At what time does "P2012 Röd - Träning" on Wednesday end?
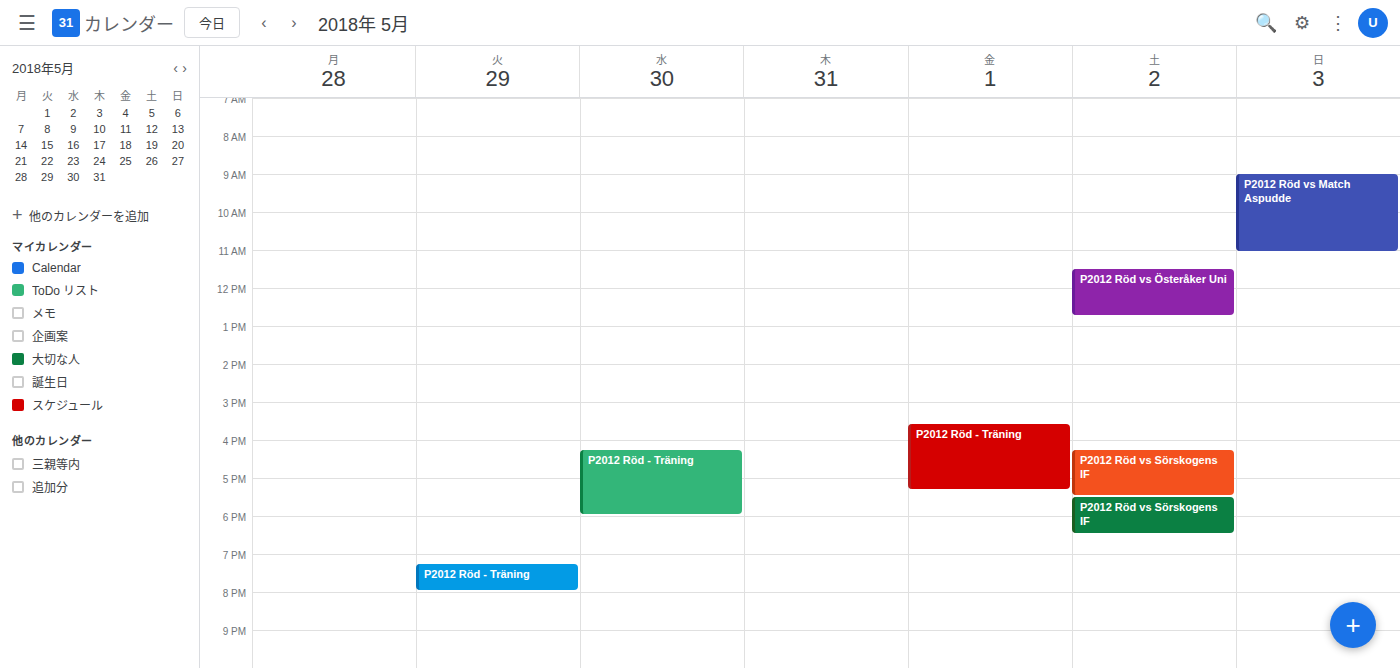
6:00 PM